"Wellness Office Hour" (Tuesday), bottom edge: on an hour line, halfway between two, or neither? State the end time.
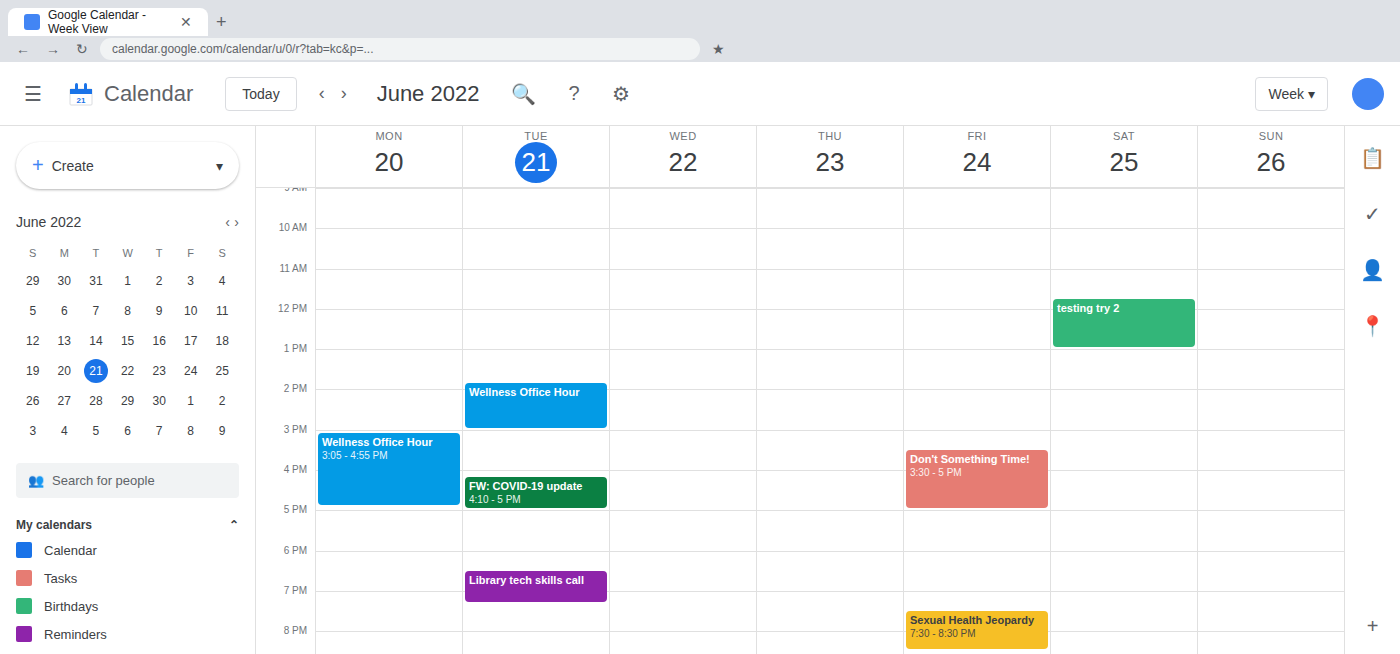
3:00 PM -- exactly on the 3 PM line.